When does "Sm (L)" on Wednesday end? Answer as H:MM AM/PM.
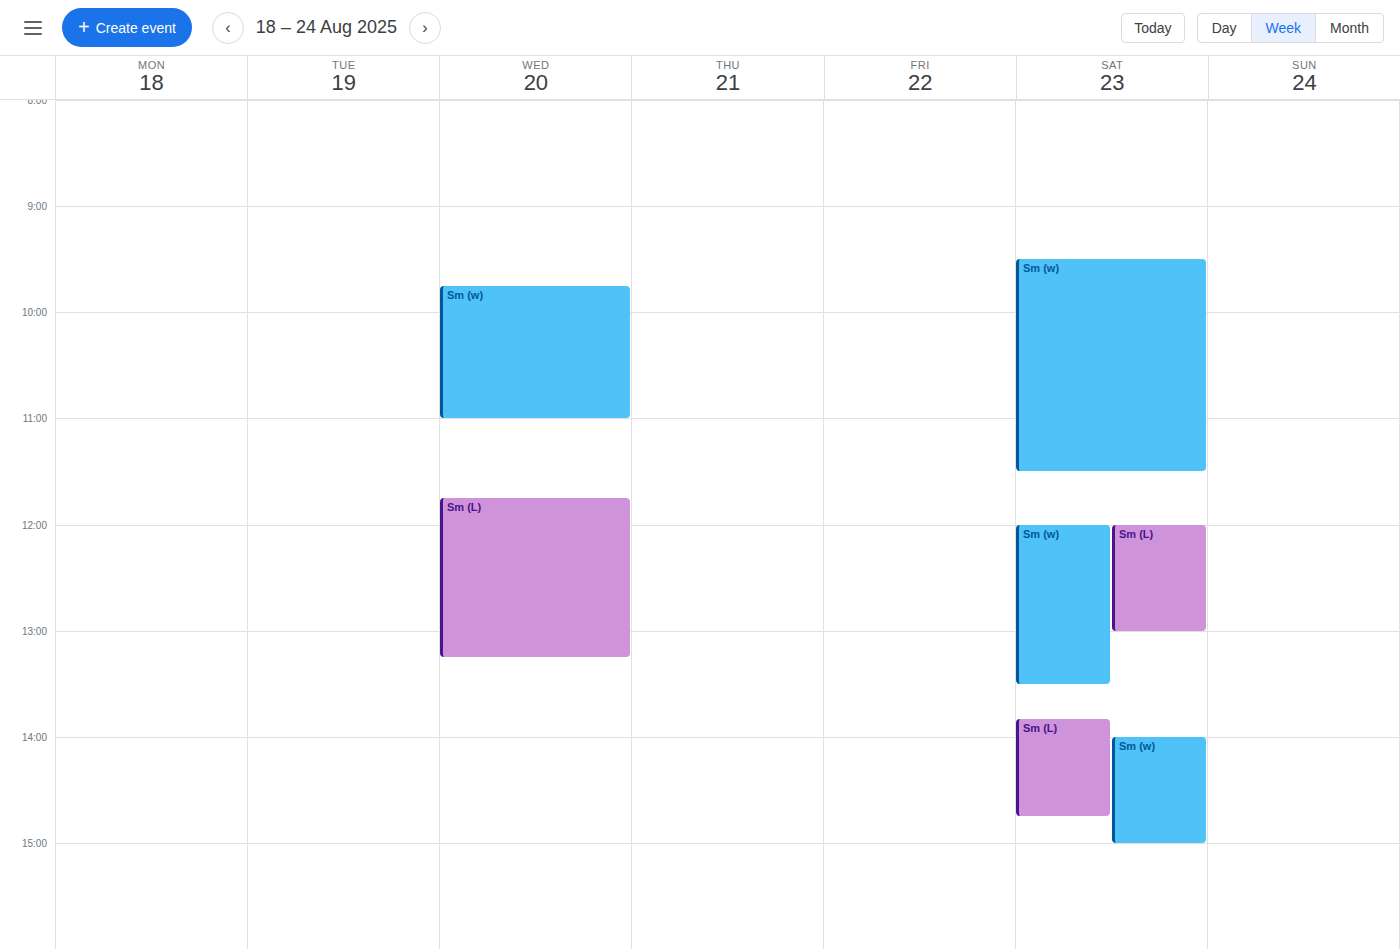
1:15 PM